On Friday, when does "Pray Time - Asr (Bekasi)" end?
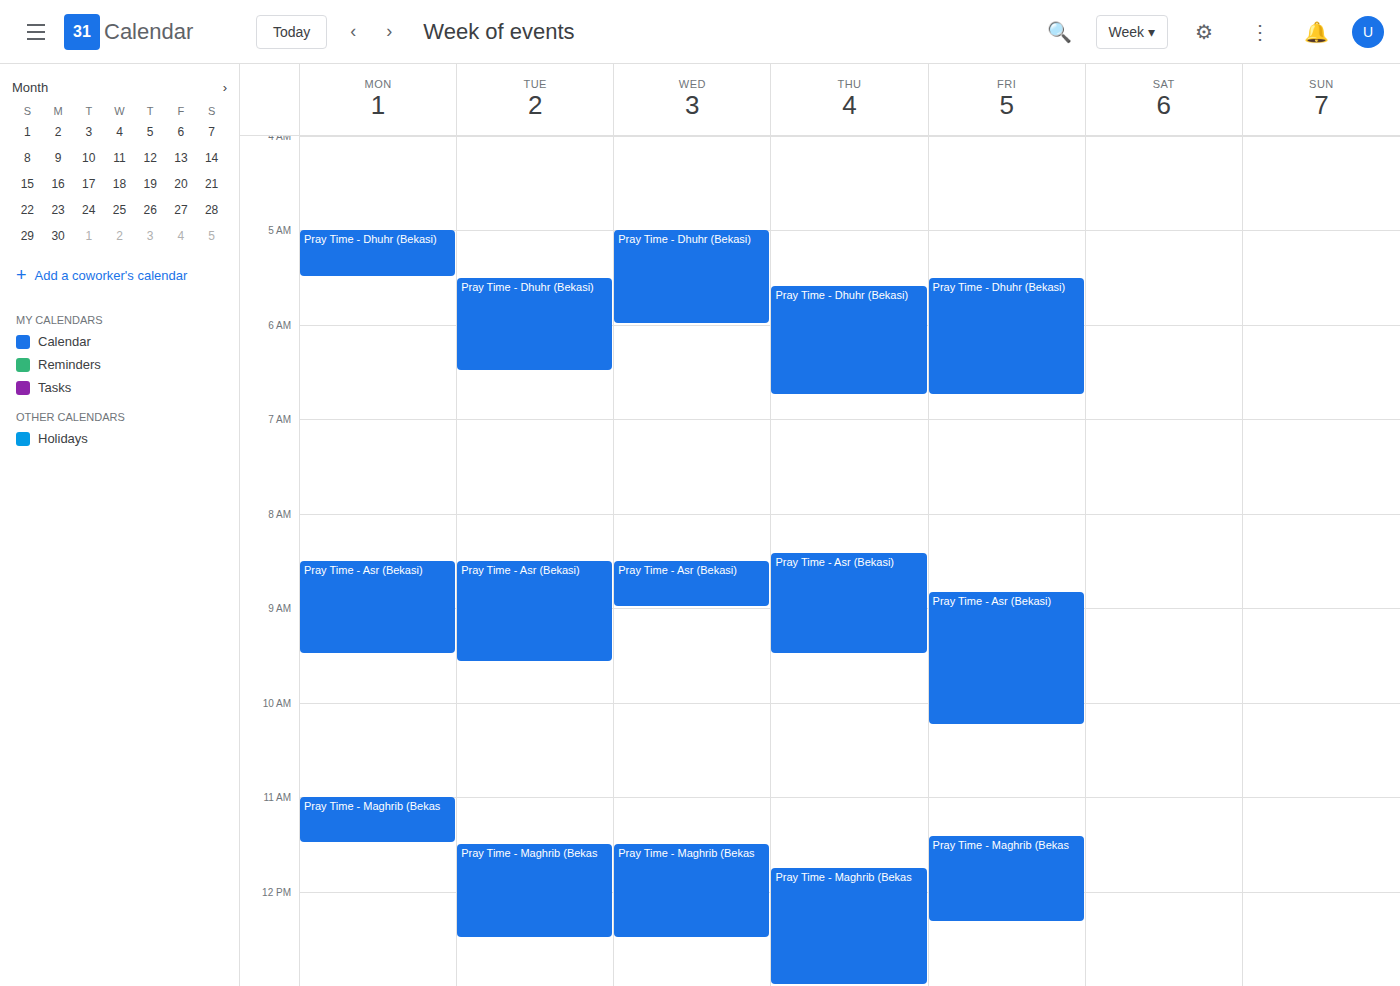
10:15 AM